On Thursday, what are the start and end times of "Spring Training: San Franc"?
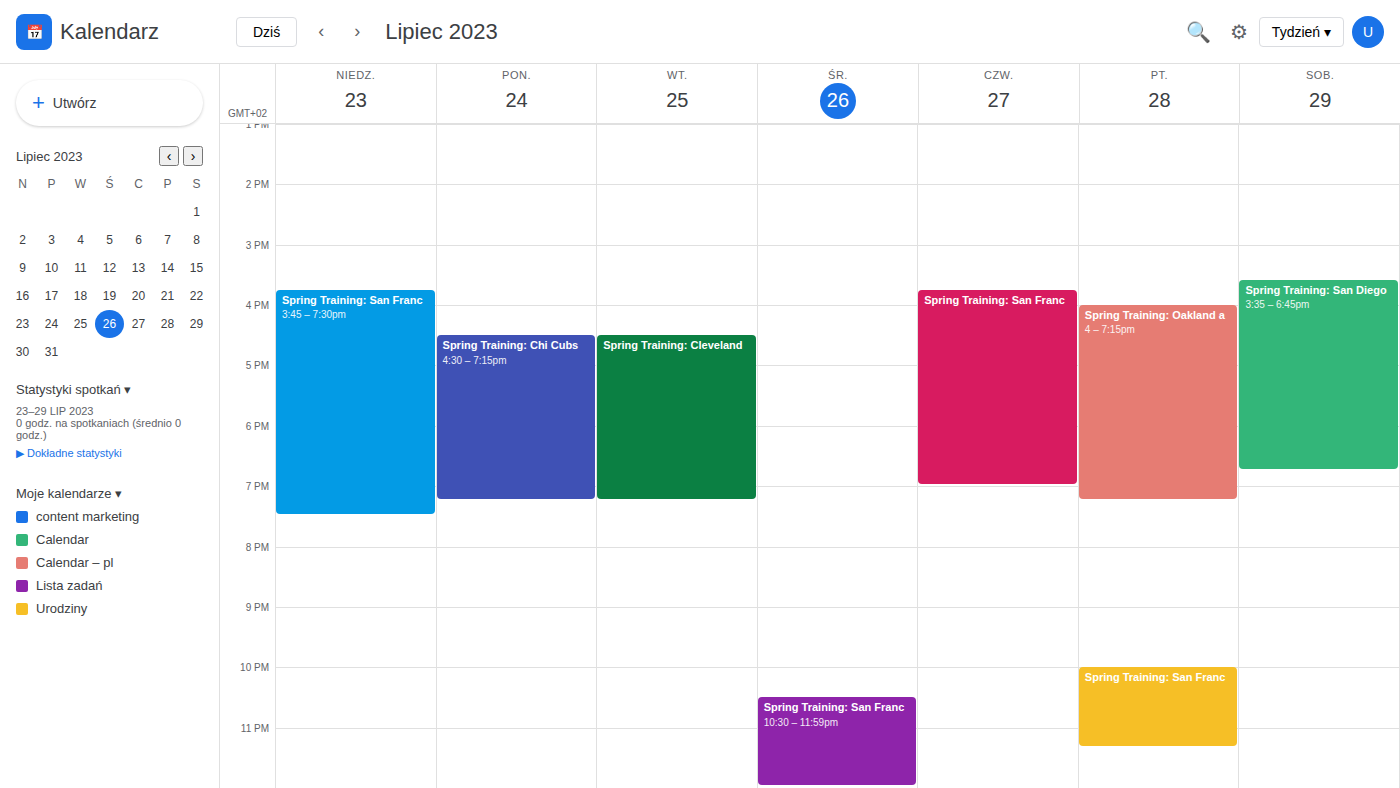
3:45 PM to 7:00 PM